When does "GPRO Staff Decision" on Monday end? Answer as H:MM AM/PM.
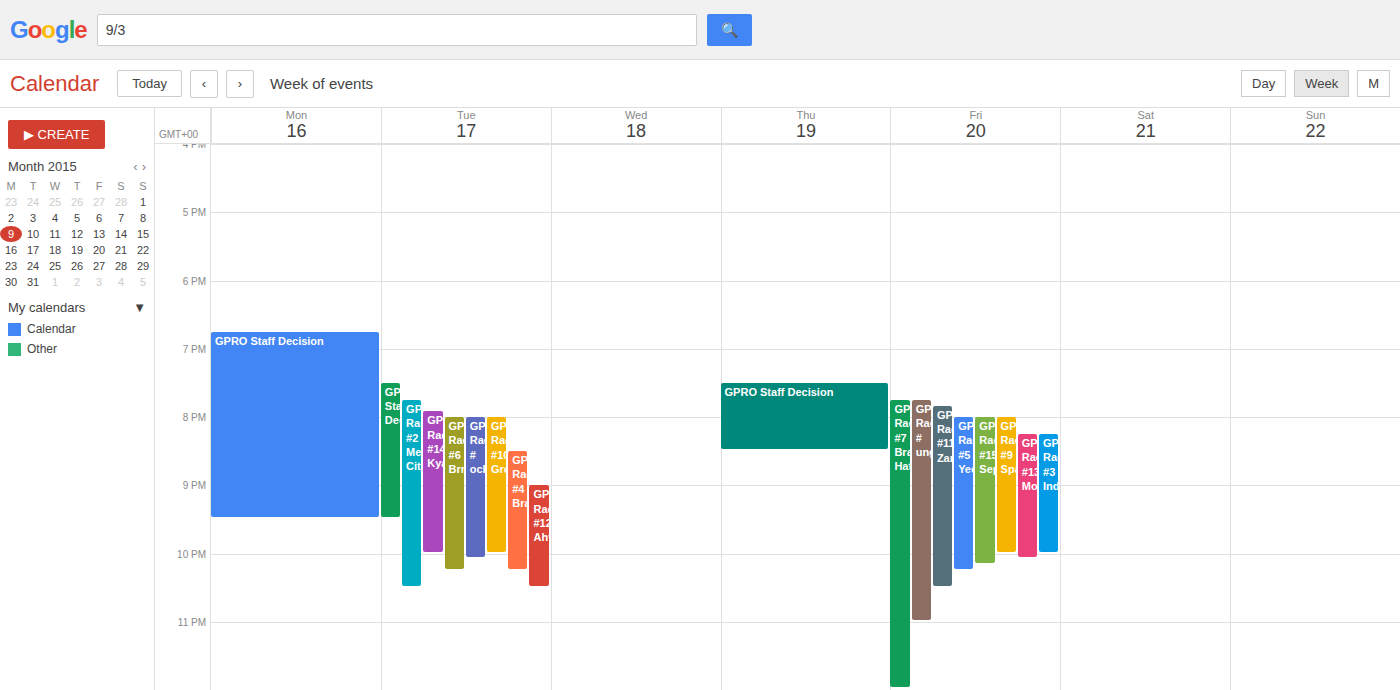
9:30 PM